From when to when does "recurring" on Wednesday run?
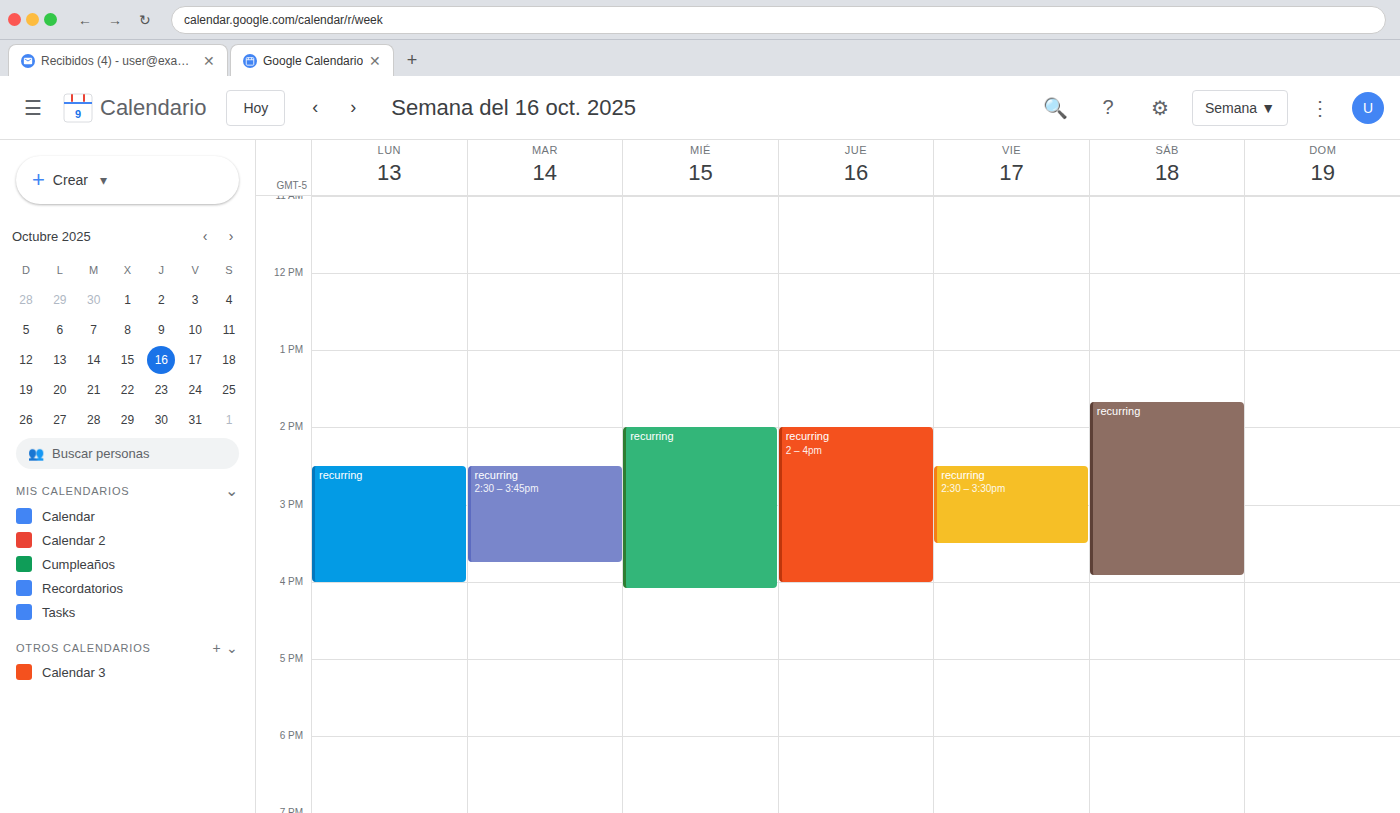
2:00 PM to 4:05 PM